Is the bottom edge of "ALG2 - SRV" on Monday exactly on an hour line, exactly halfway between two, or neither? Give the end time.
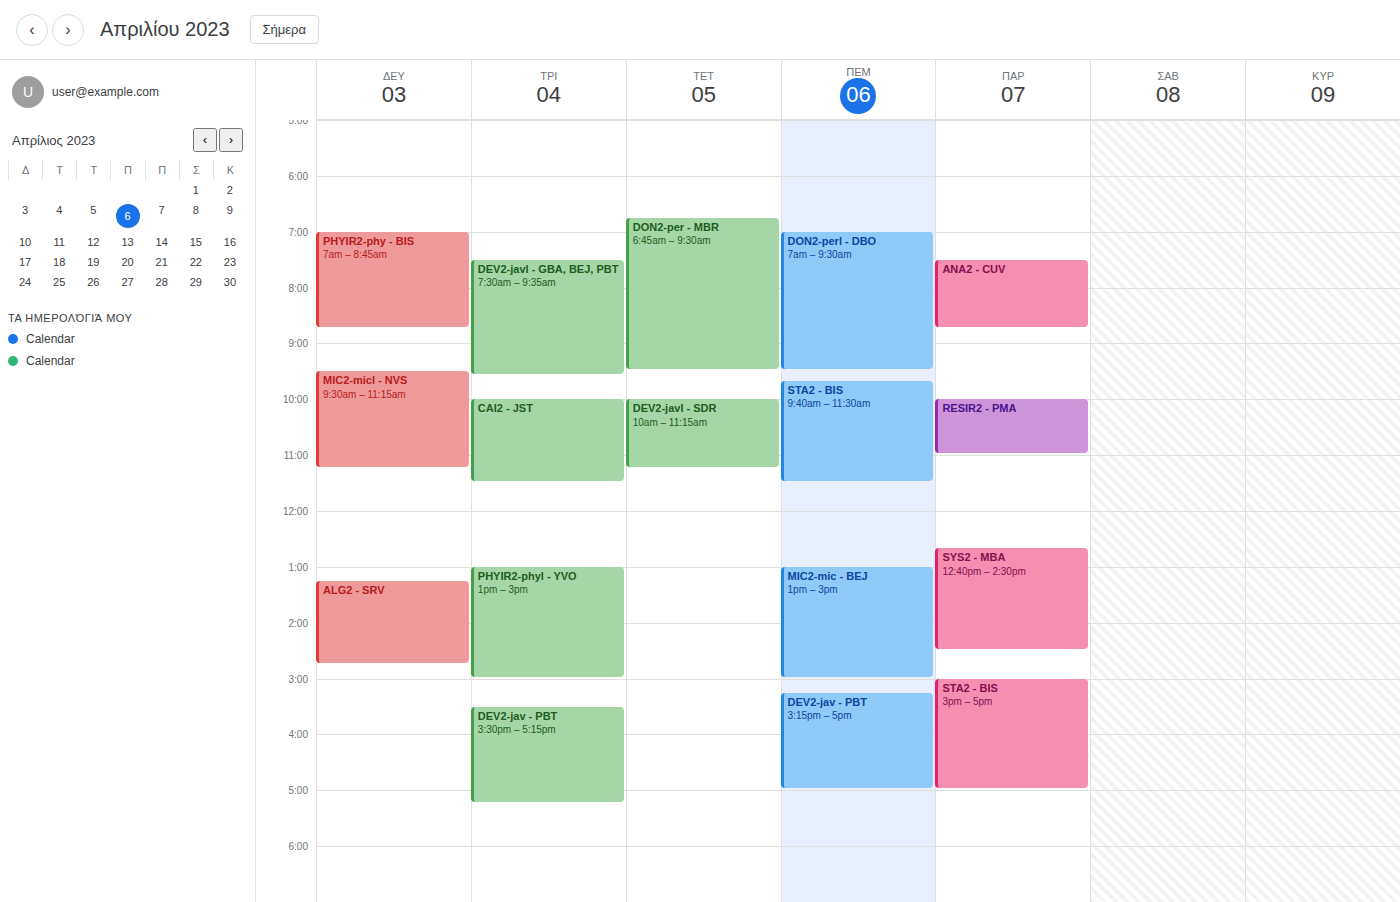
2:45 PM -- neither: three quarters of the way from the 2 PM line to the 3 PM line.